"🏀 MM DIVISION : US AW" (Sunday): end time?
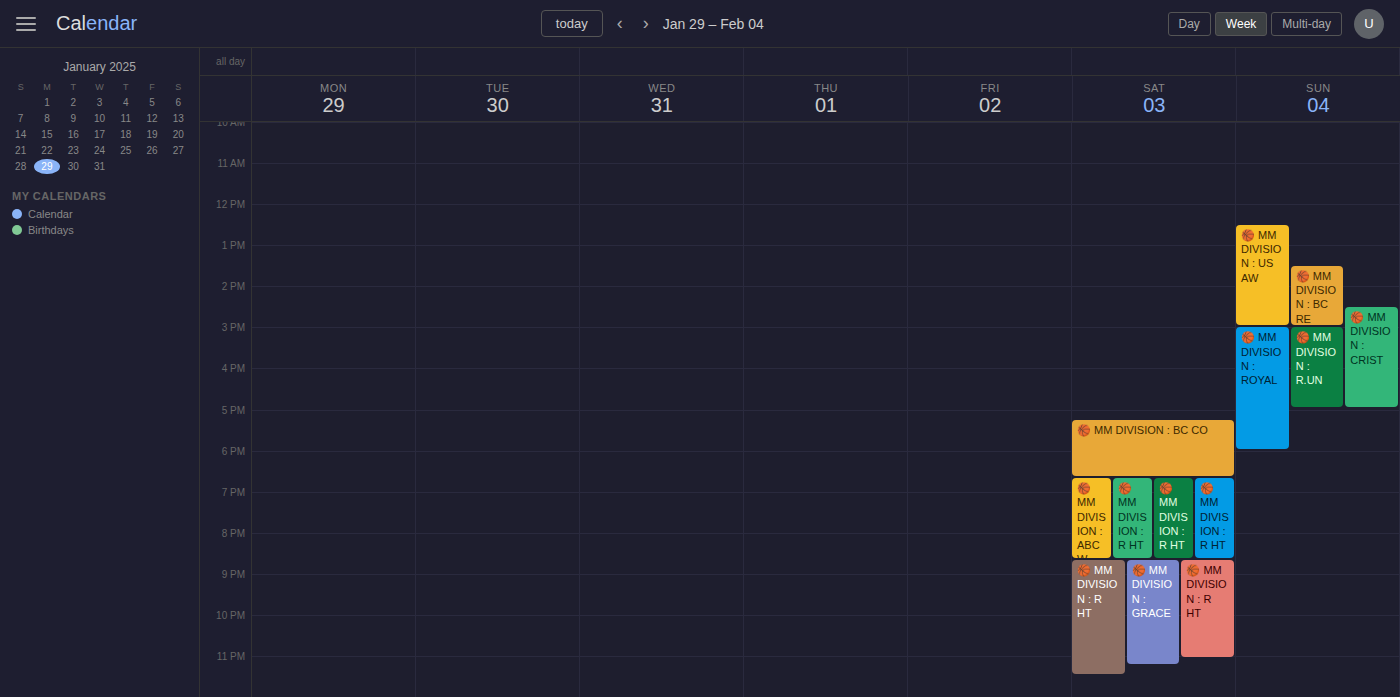
3:00 PM